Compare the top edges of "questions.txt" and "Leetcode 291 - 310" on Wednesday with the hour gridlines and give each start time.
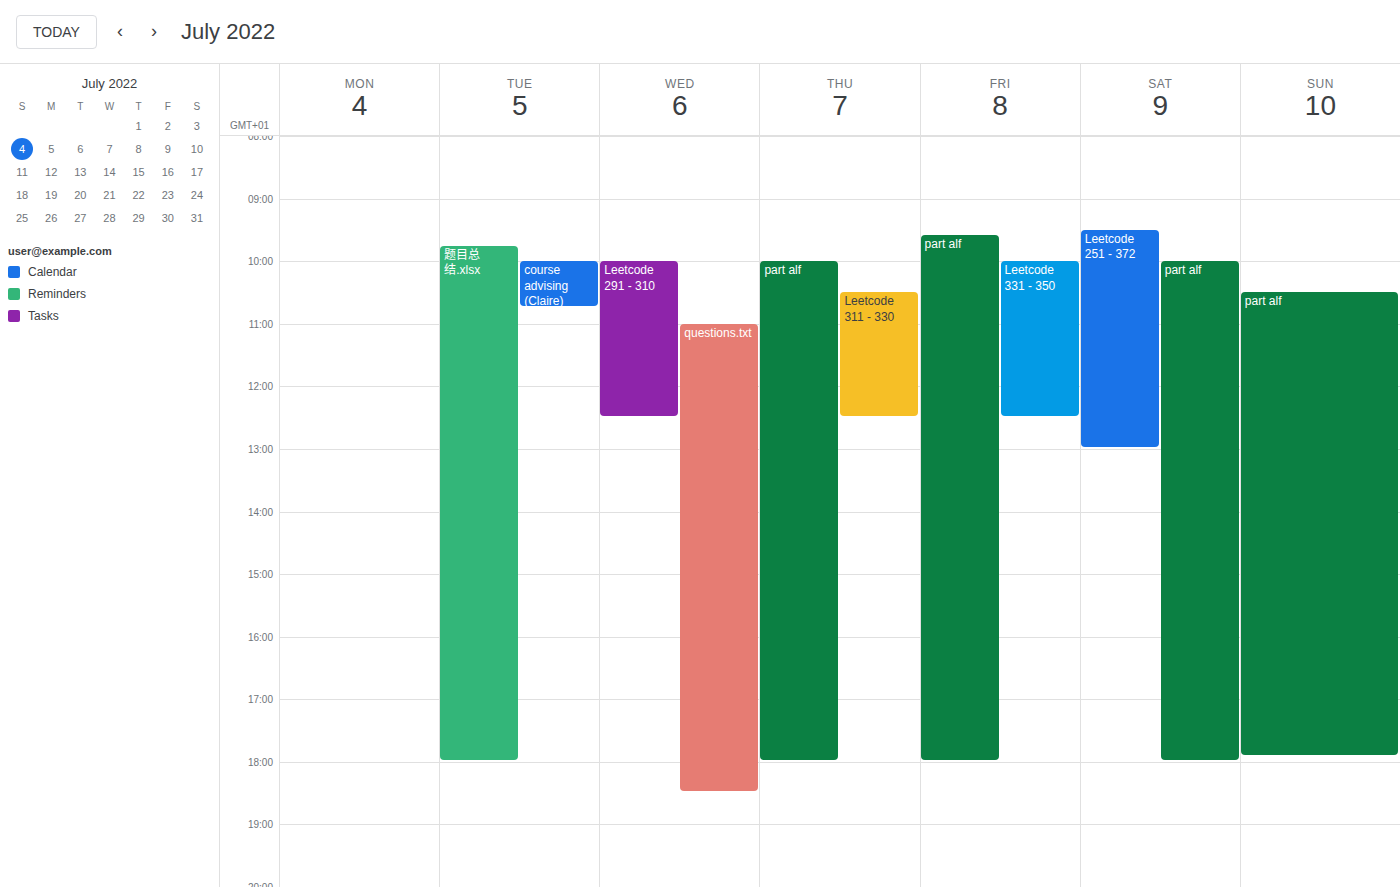
"questions.txt": 11:00 AM, exactly on the 11 AM line. "Leetcode 291 - 310": 10:00 AM, exactly on the 10 AM line.